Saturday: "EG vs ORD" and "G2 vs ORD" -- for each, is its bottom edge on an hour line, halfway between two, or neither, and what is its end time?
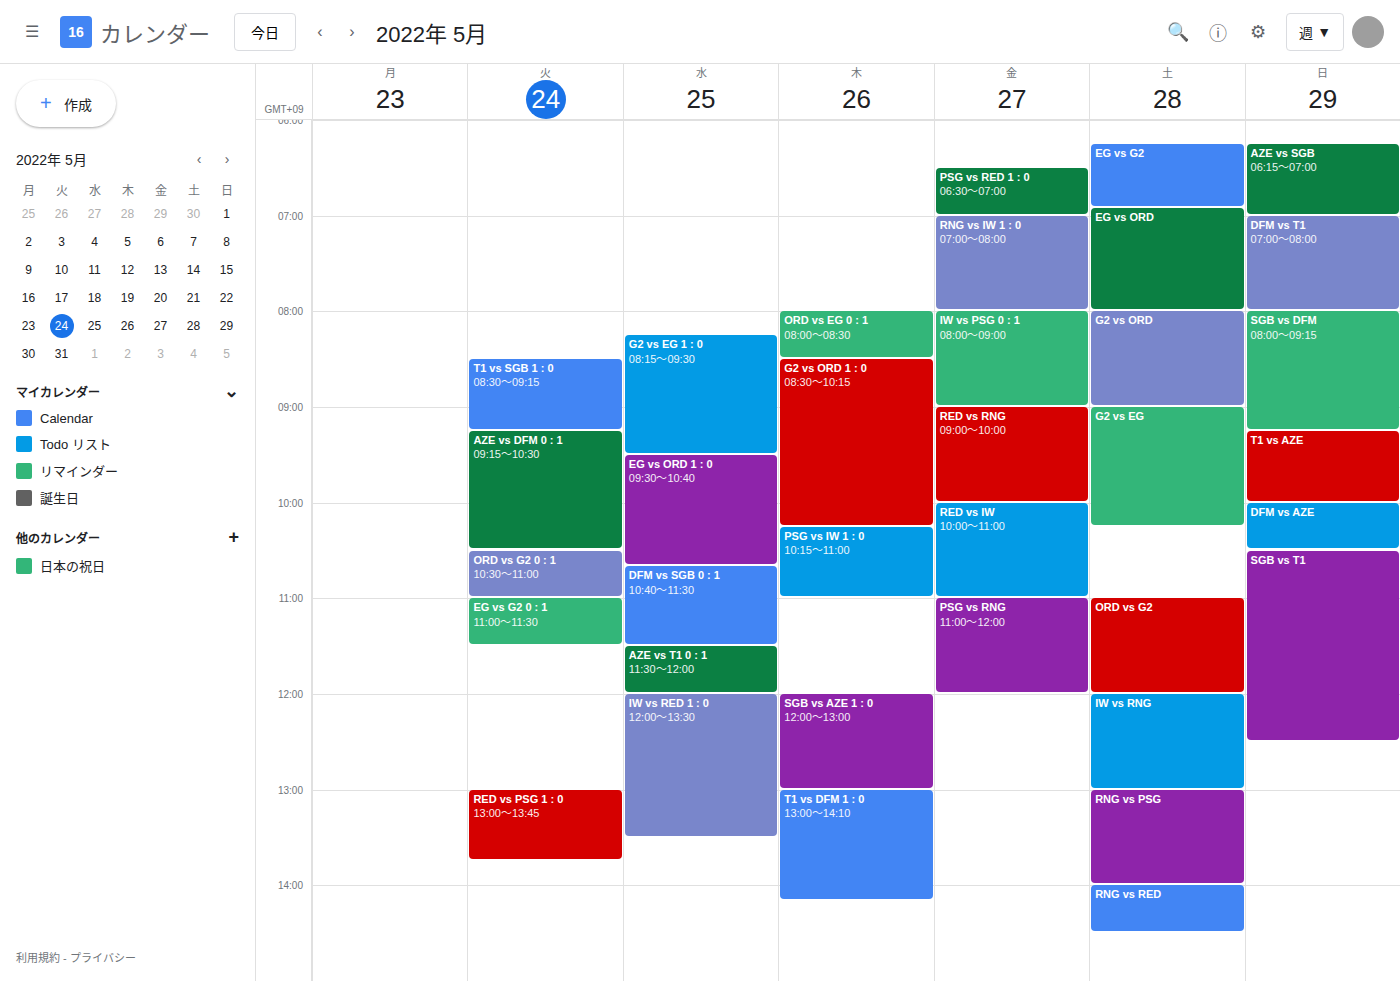
"EG vs ORD": 8:00 AM, exactly on the 8 AM line. "G2 vs ORD": 9:00 AM, exactly on the 9 AM line.